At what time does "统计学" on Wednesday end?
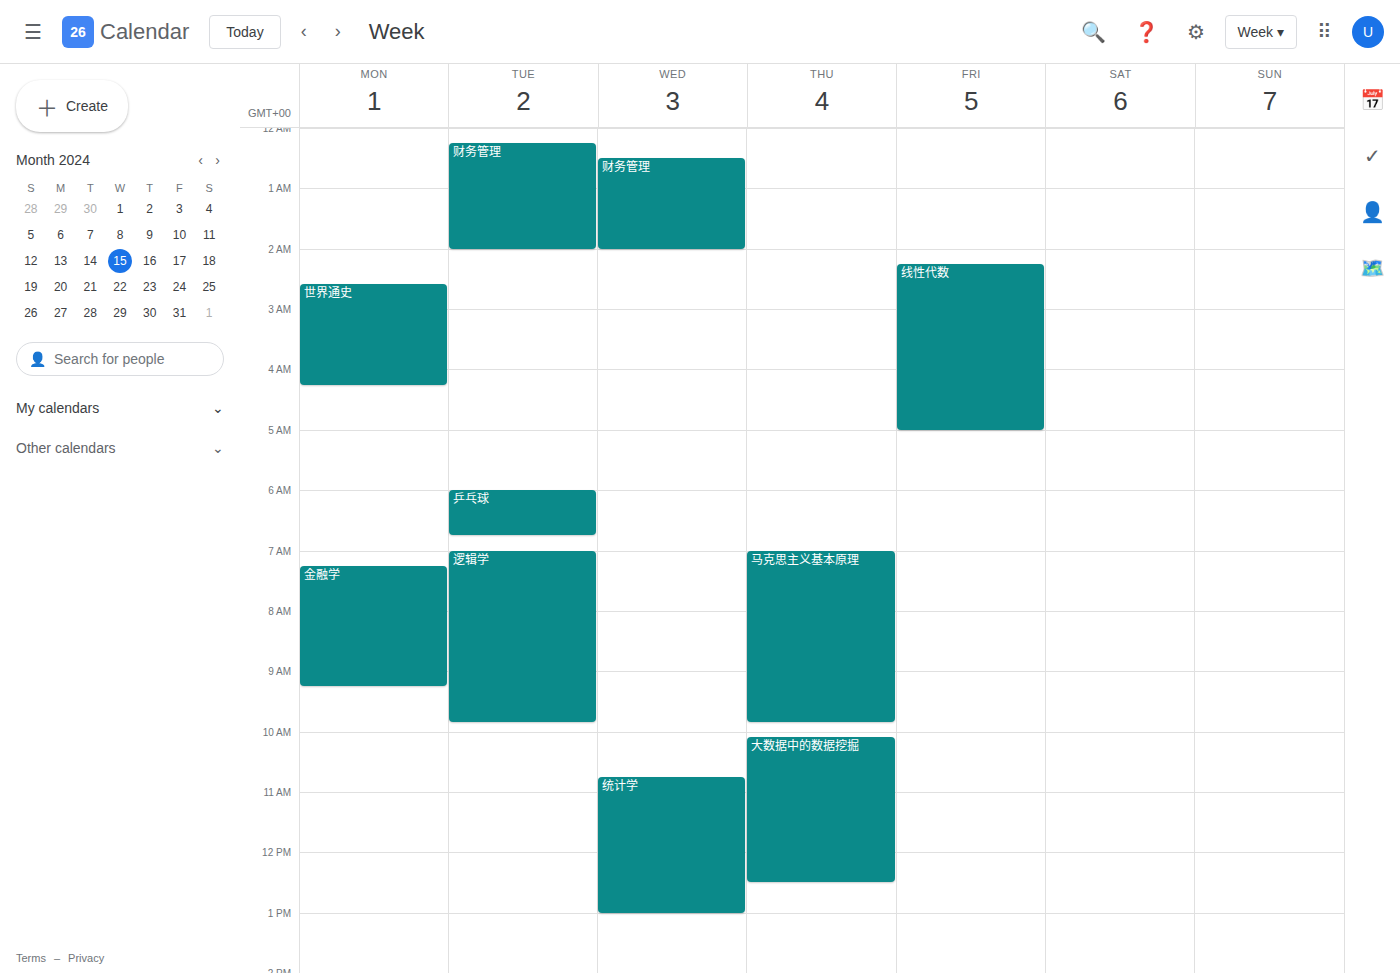
1:00 PM